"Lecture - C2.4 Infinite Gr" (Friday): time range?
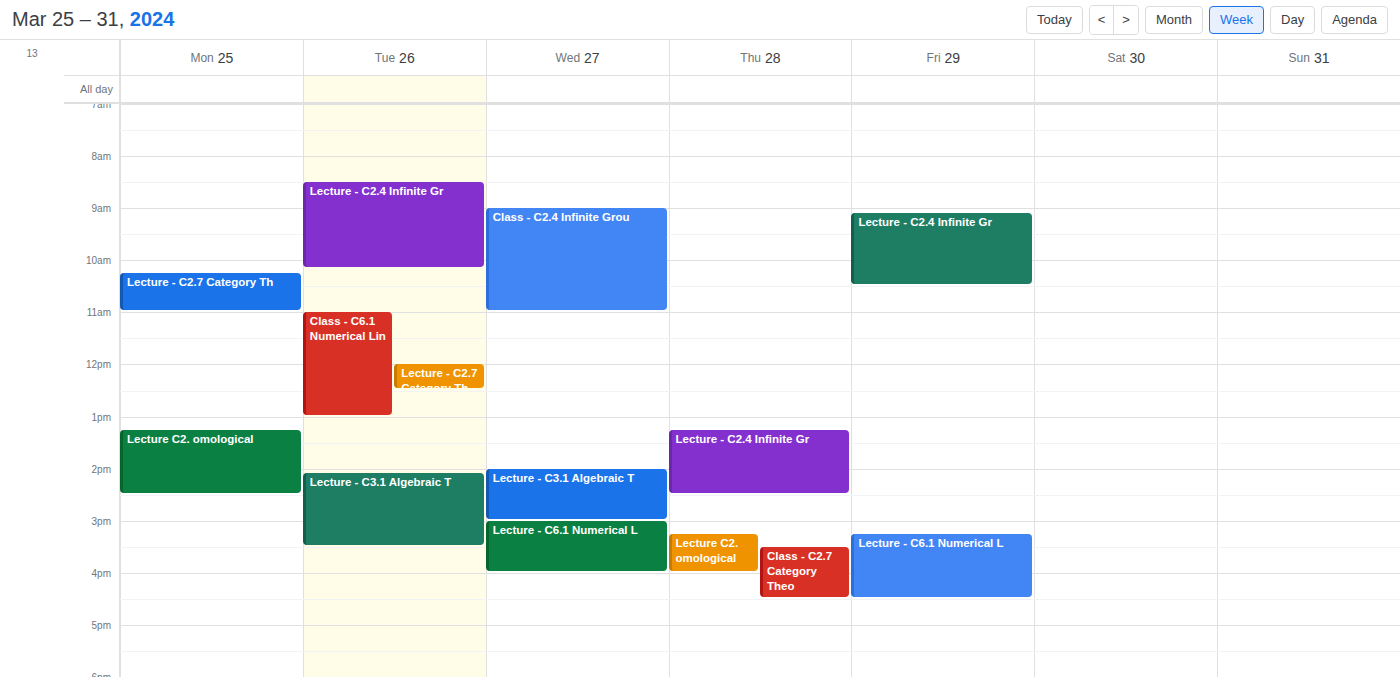
9:05 AM to 10:30 AM